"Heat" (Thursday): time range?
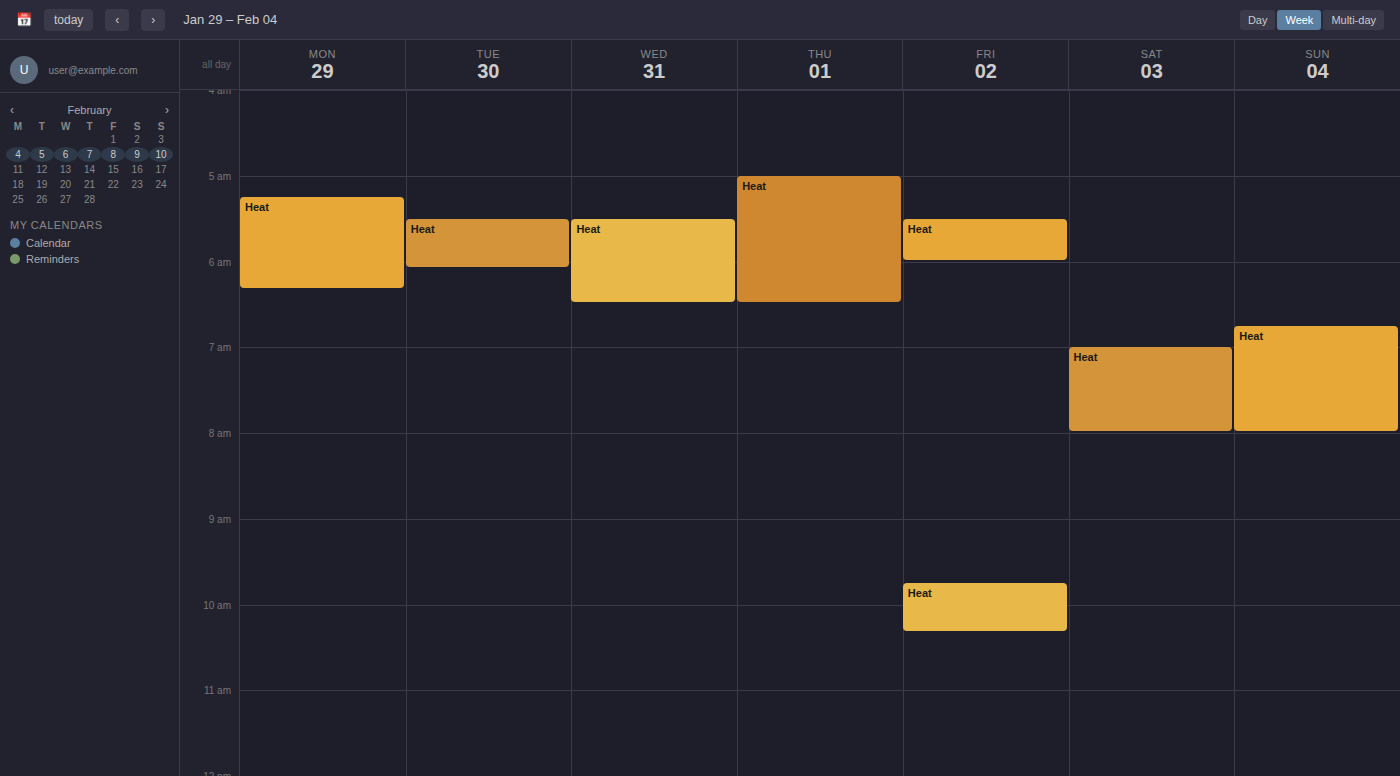
5:00 AM to 6:30 AM